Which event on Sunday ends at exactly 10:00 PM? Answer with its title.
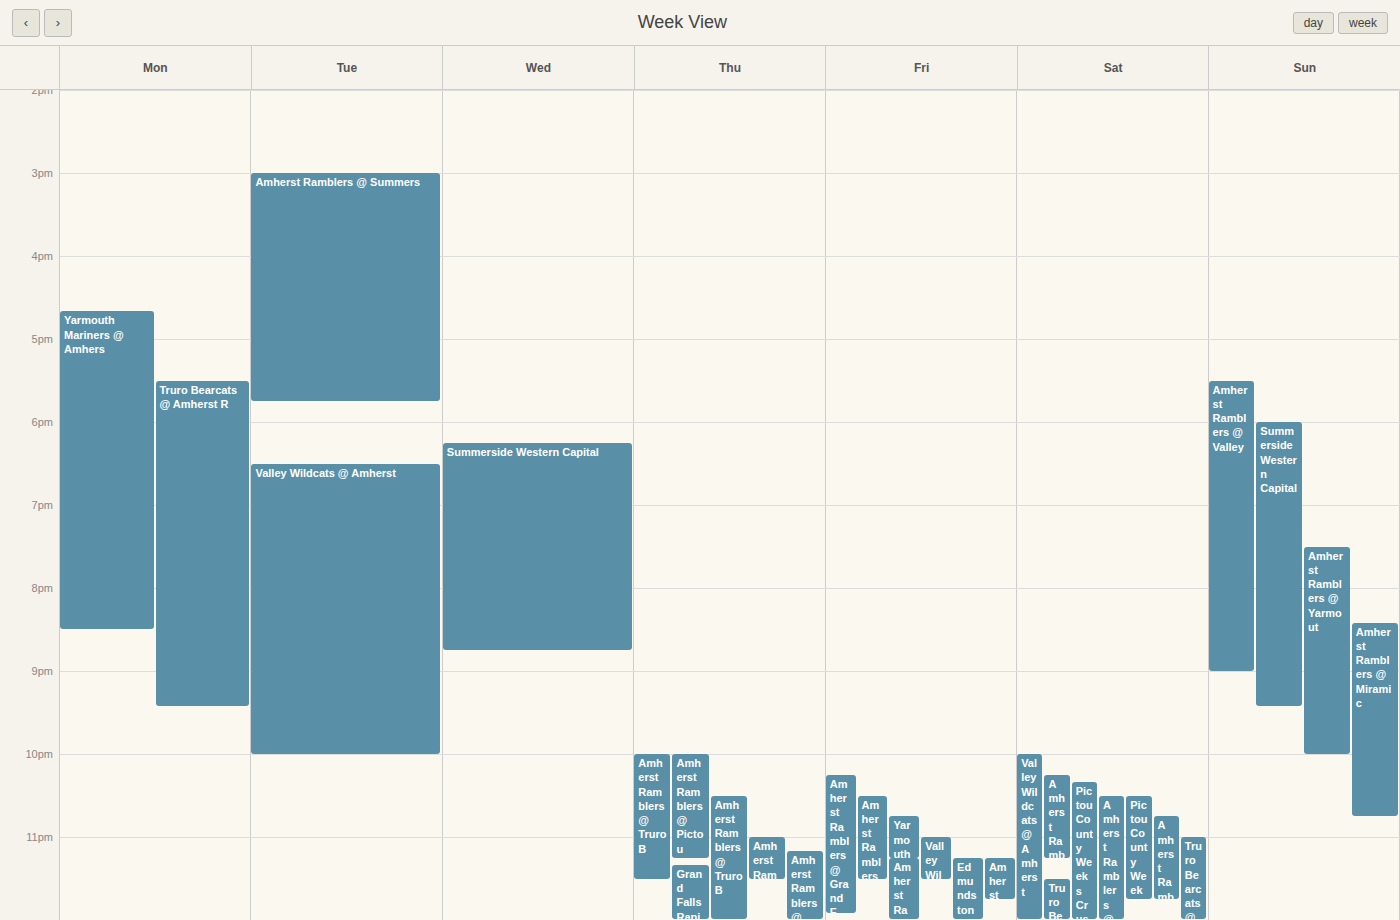
"Amherst Ramblers @ Yarmout"